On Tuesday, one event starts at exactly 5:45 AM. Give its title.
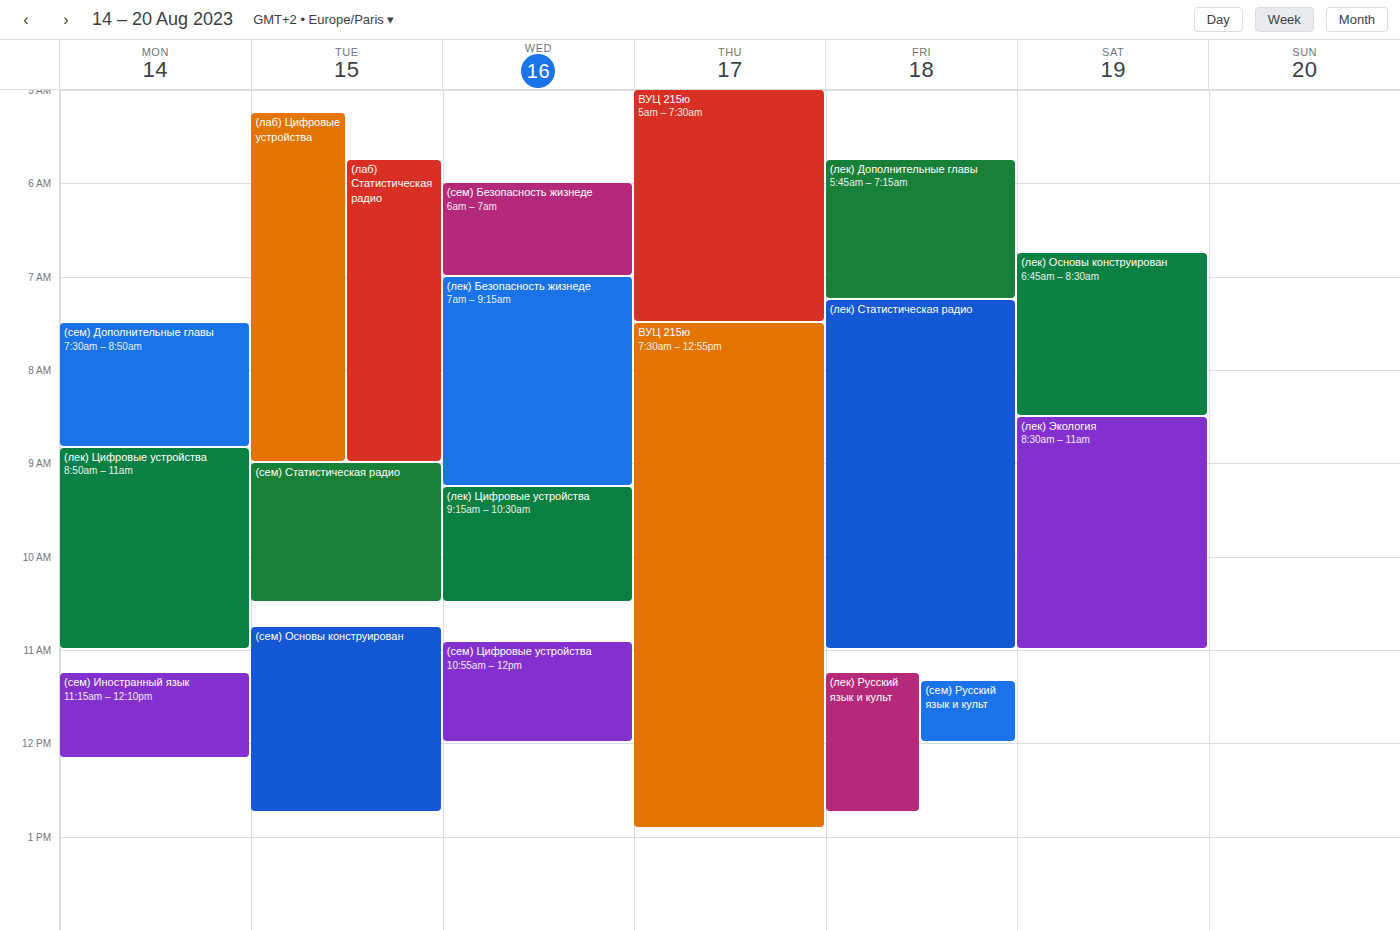
"(лаб) Статистическая радио"